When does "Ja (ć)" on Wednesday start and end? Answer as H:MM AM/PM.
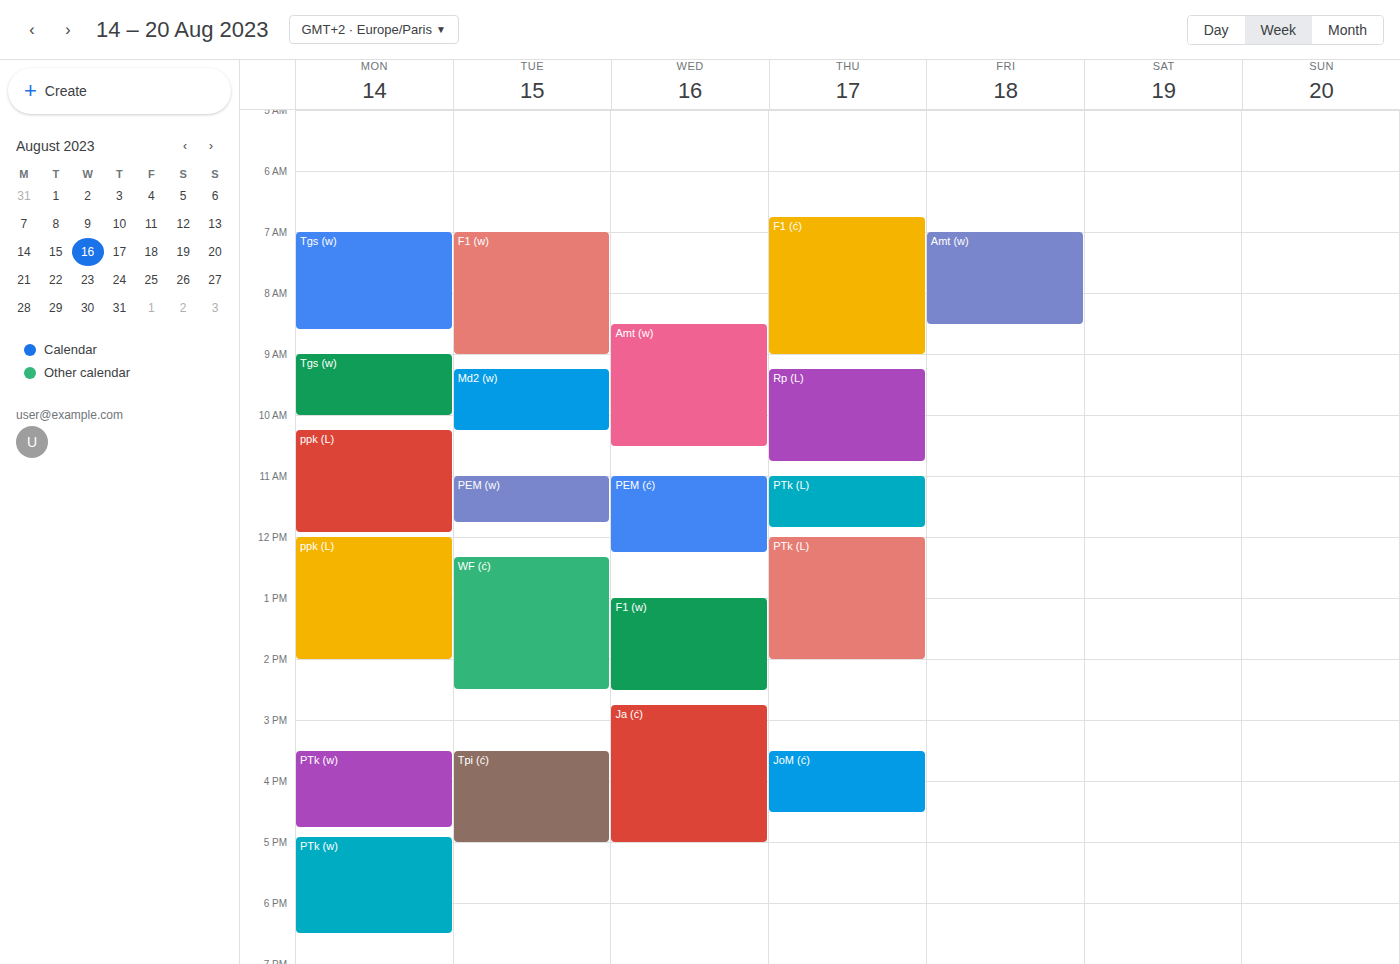
2:45 PM to 5:00 PM